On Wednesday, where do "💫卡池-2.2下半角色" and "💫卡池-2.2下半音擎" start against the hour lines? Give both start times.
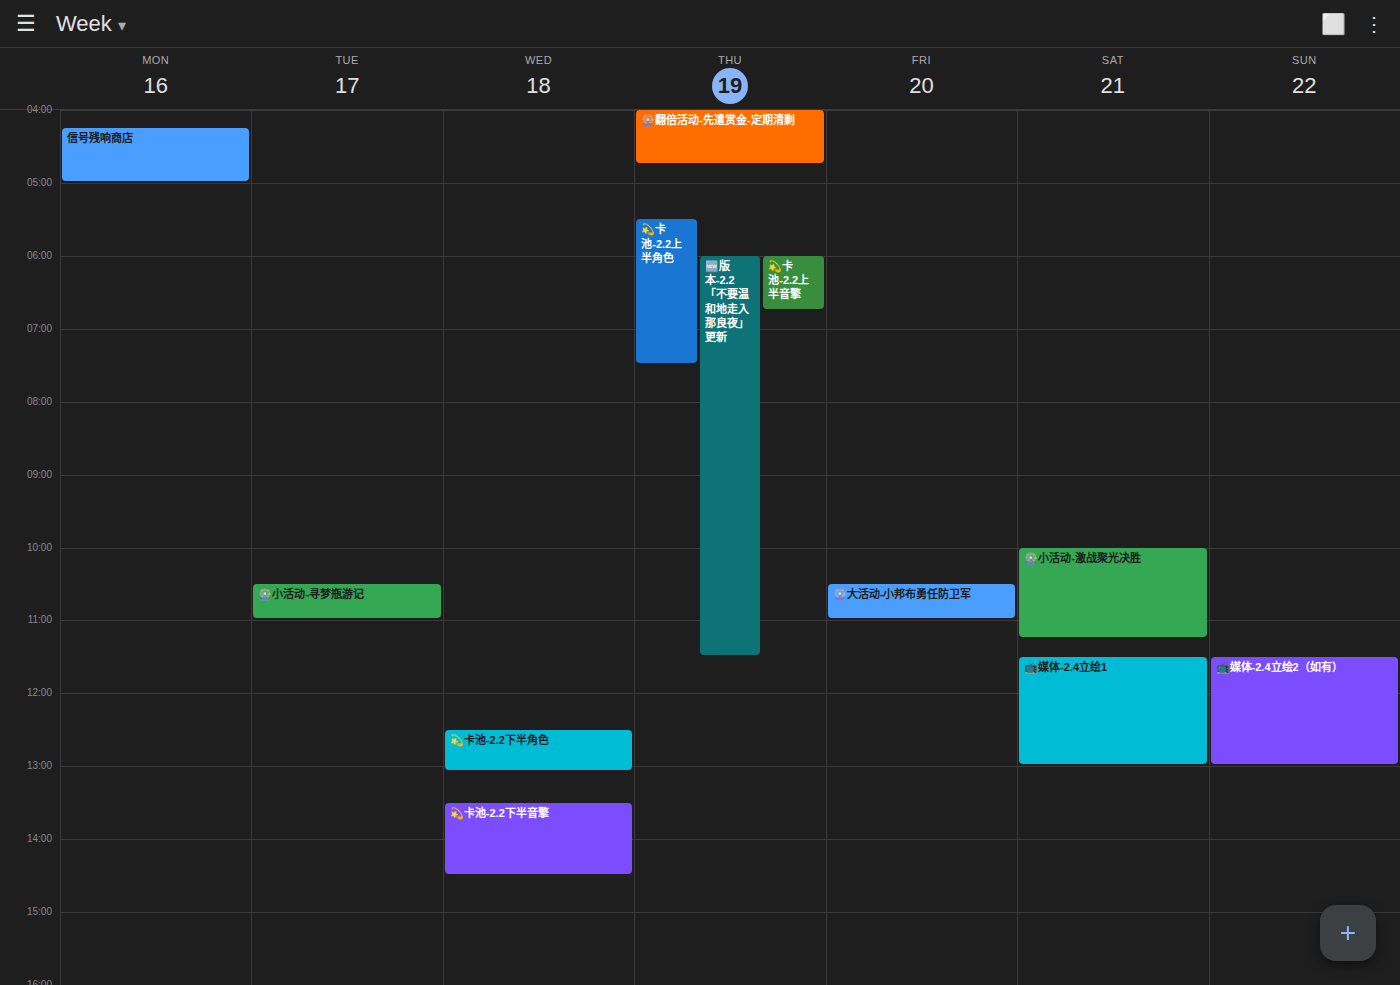
"💫卡池-2.2下半角色": 12:30 PM, halfway between the 12 PM and 1 PM lines. "💫卡池-2.2下半音擎": 1:30 PM, halfway between the 1 PM and 2 PM lines.